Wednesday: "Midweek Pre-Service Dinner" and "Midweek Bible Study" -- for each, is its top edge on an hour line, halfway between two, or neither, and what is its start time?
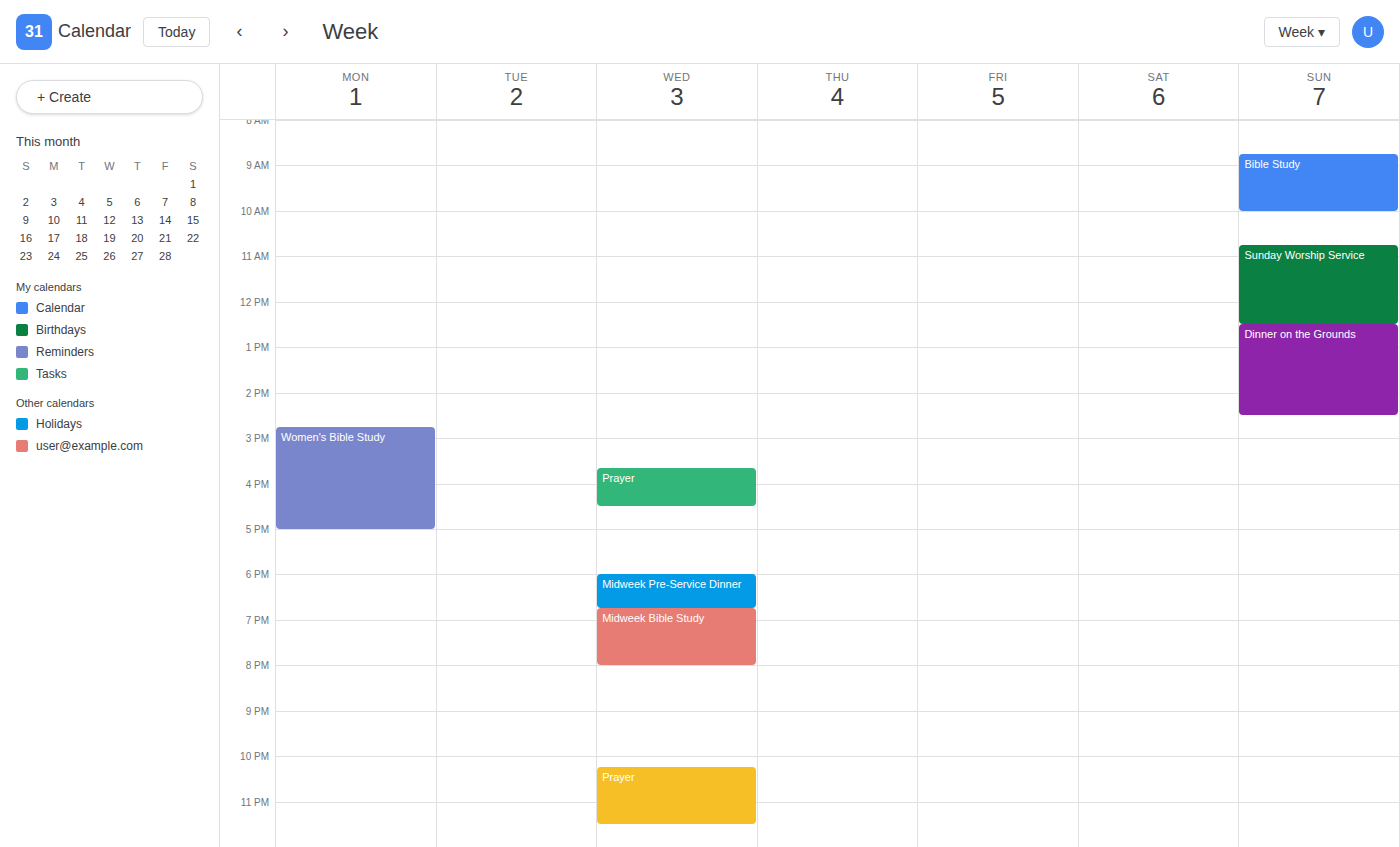
"Midweek Pre-Service Dinner": 6:00 PM, exactly on the 6 PM line. "Midweek Bible Study": 6:45 PM, neither: three quarters of the way from the 6 PM line to the 7 PM line.